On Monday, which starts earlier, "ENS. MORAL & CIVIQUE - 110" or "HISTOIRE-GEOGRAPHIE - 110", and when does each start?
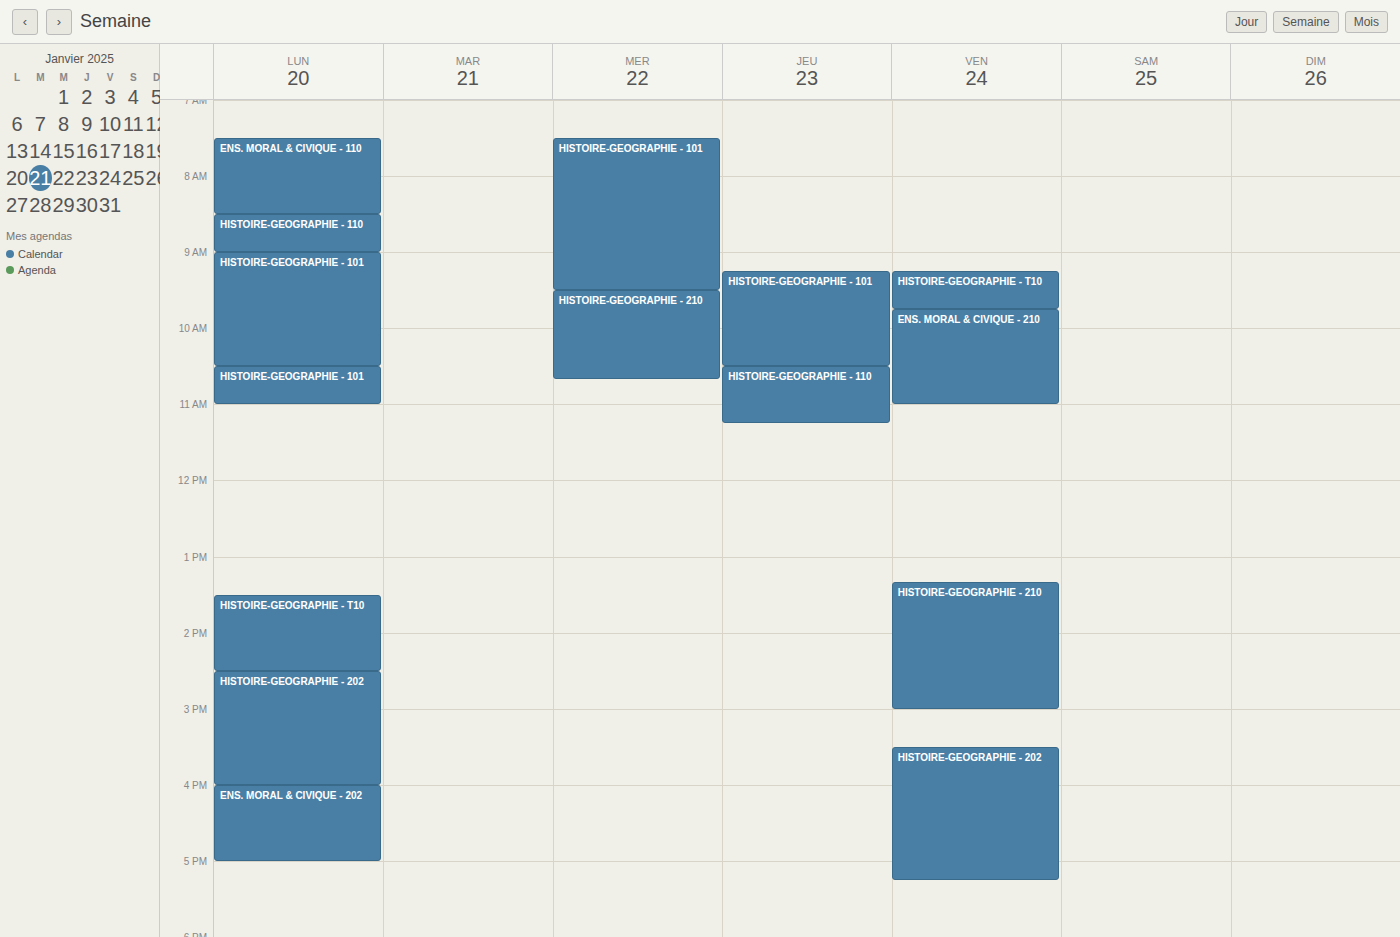
"ENS. MORAL & CIVIQUE - 110" 7:30 AM; "HISTOIRE-GEOGRAPHIE - 110" 8:30 AM.